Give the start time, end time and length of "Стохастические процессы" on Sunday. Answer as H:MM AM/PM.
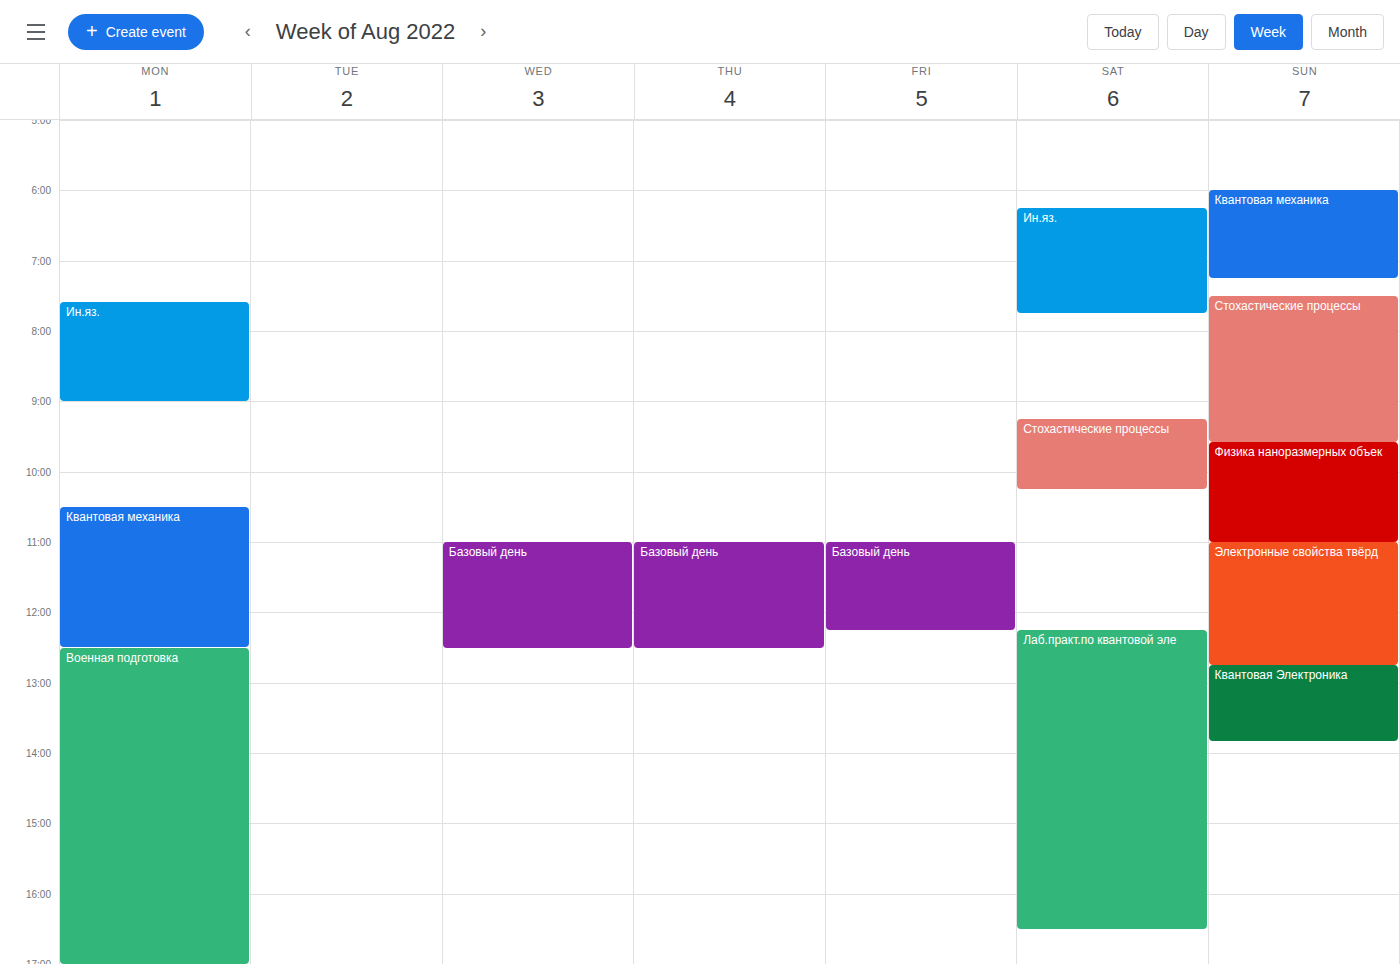
7:30 AM to 9:35 AM, 2 hours 5 minutes